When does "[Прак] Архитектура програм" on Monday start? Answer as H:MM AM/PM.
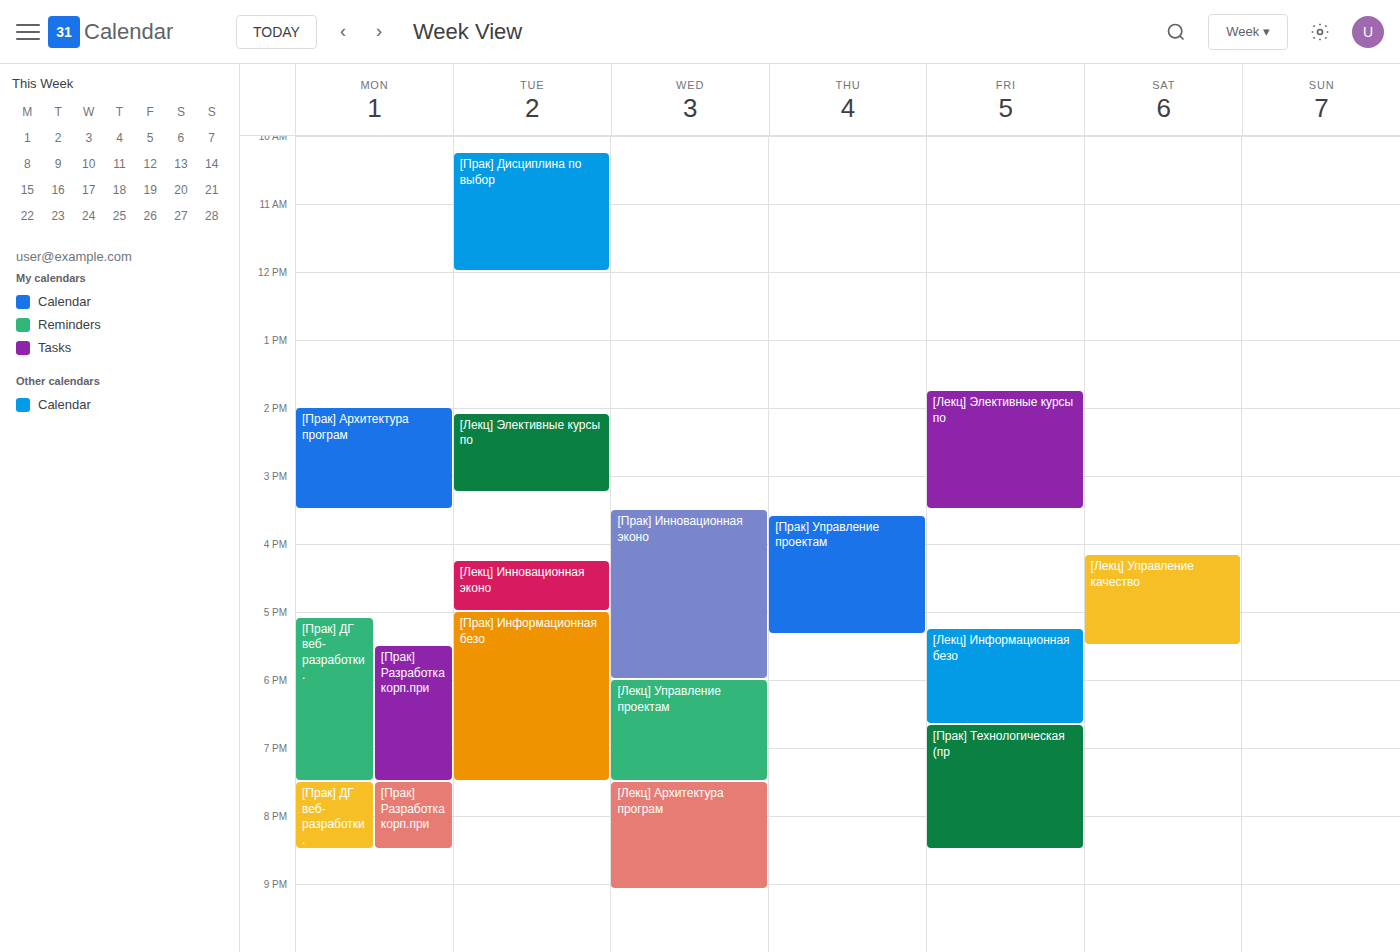
2:00 PM